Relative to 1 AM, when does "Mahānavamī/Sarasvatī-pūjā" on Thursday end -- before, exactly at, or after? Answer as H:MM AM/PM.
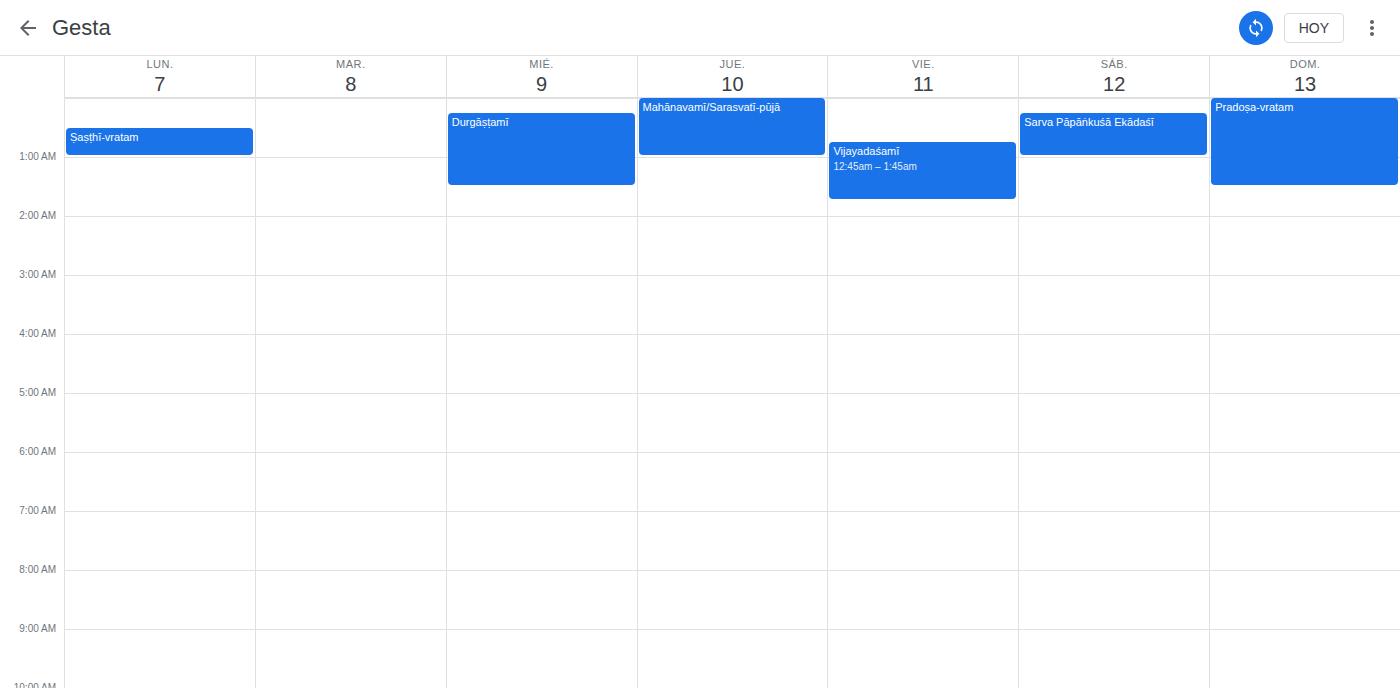
1:00 AM -- exactly at 1 AM, on the 1 AM line.